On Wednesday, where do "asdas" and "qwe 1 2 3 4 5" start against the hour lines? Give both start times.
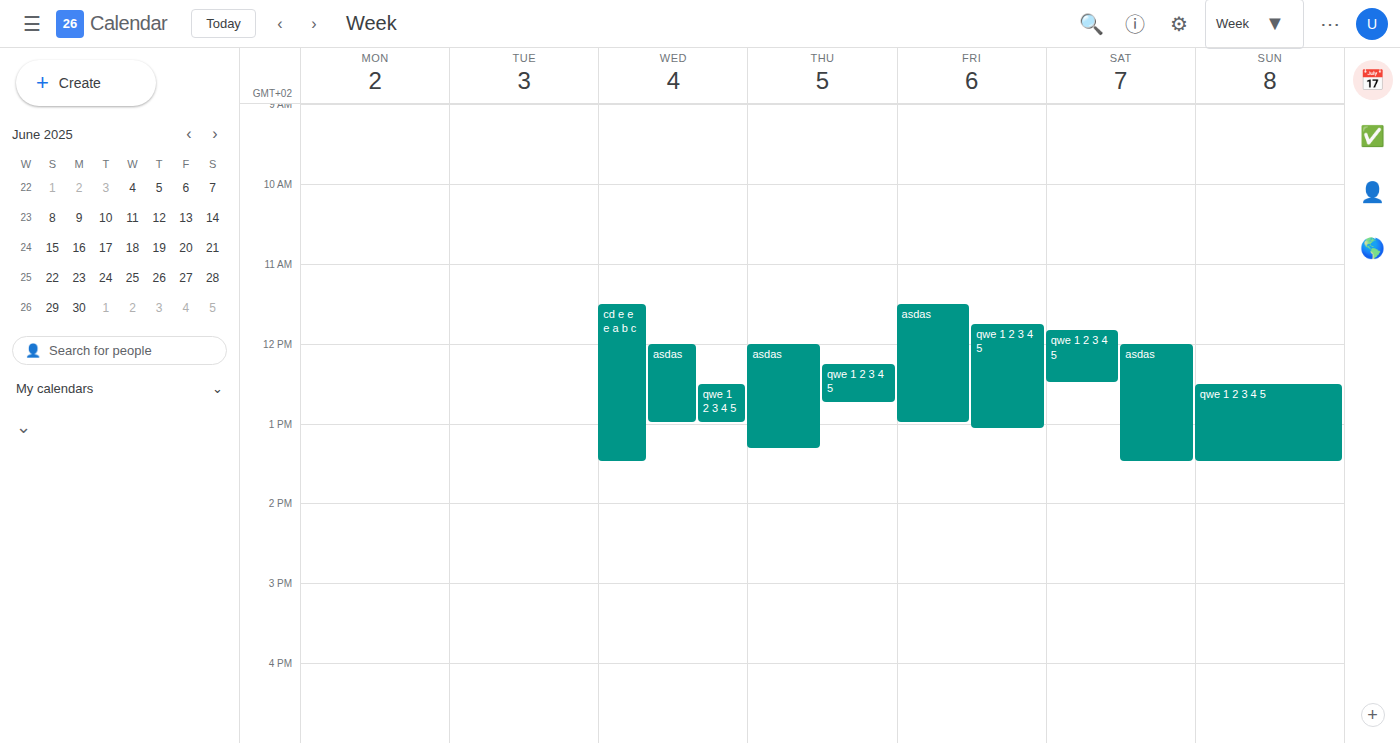
"asdas": 12:00 PM, exactly on the 12 PM line. "qwe 1 2 3 4 5": 12:30 PM, halfway between the 12 PM and 1 PM lines.